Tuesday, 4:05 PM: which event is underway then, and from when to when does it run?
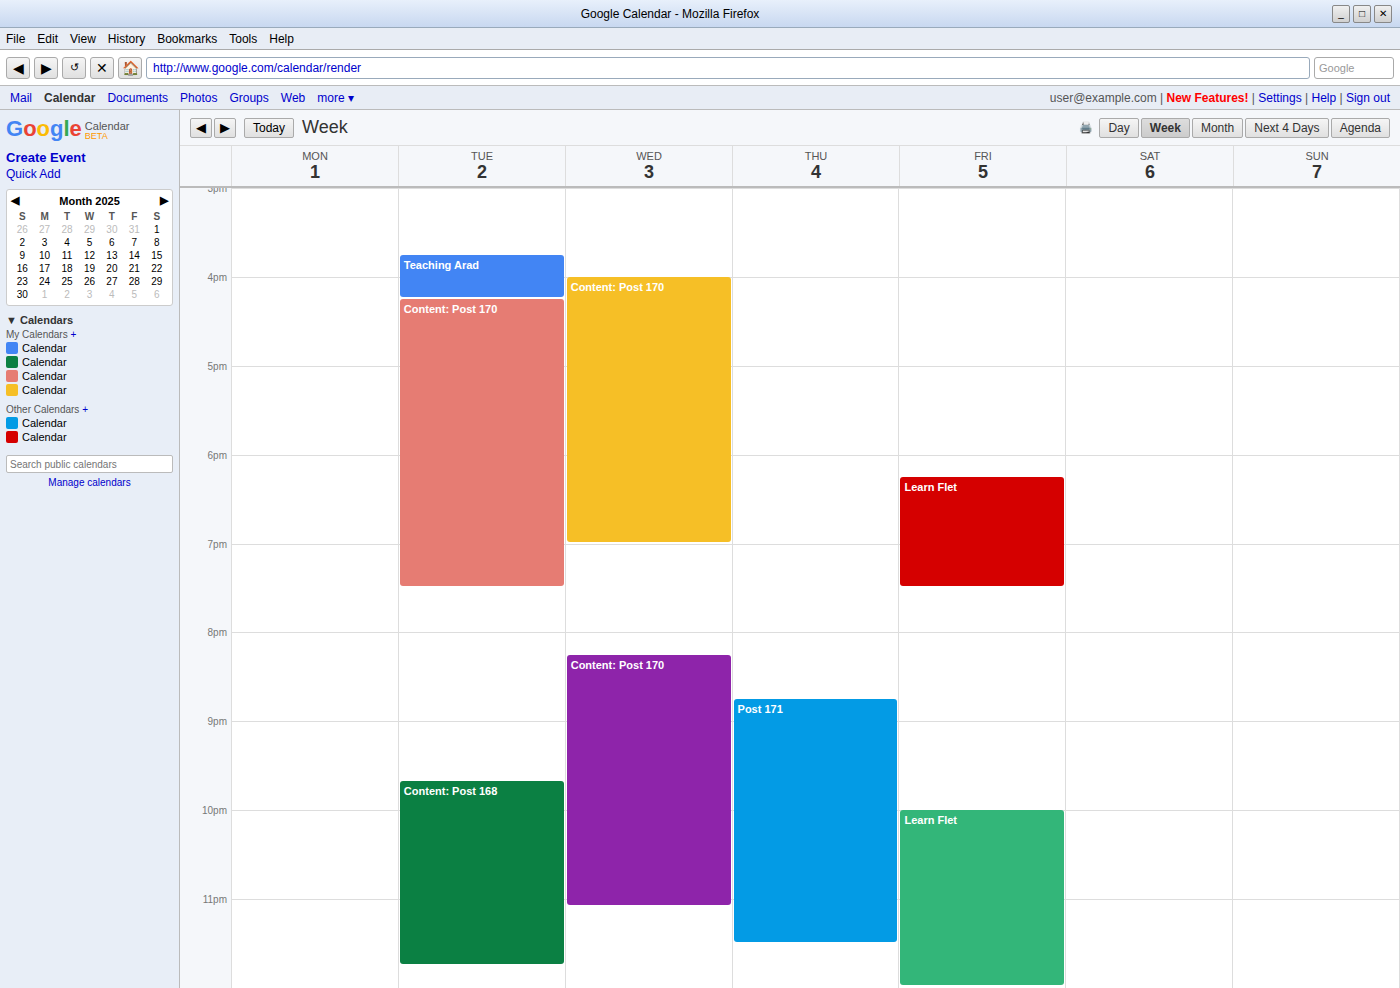
"Teaching Arad", 3:45 PM to 4:15 PM